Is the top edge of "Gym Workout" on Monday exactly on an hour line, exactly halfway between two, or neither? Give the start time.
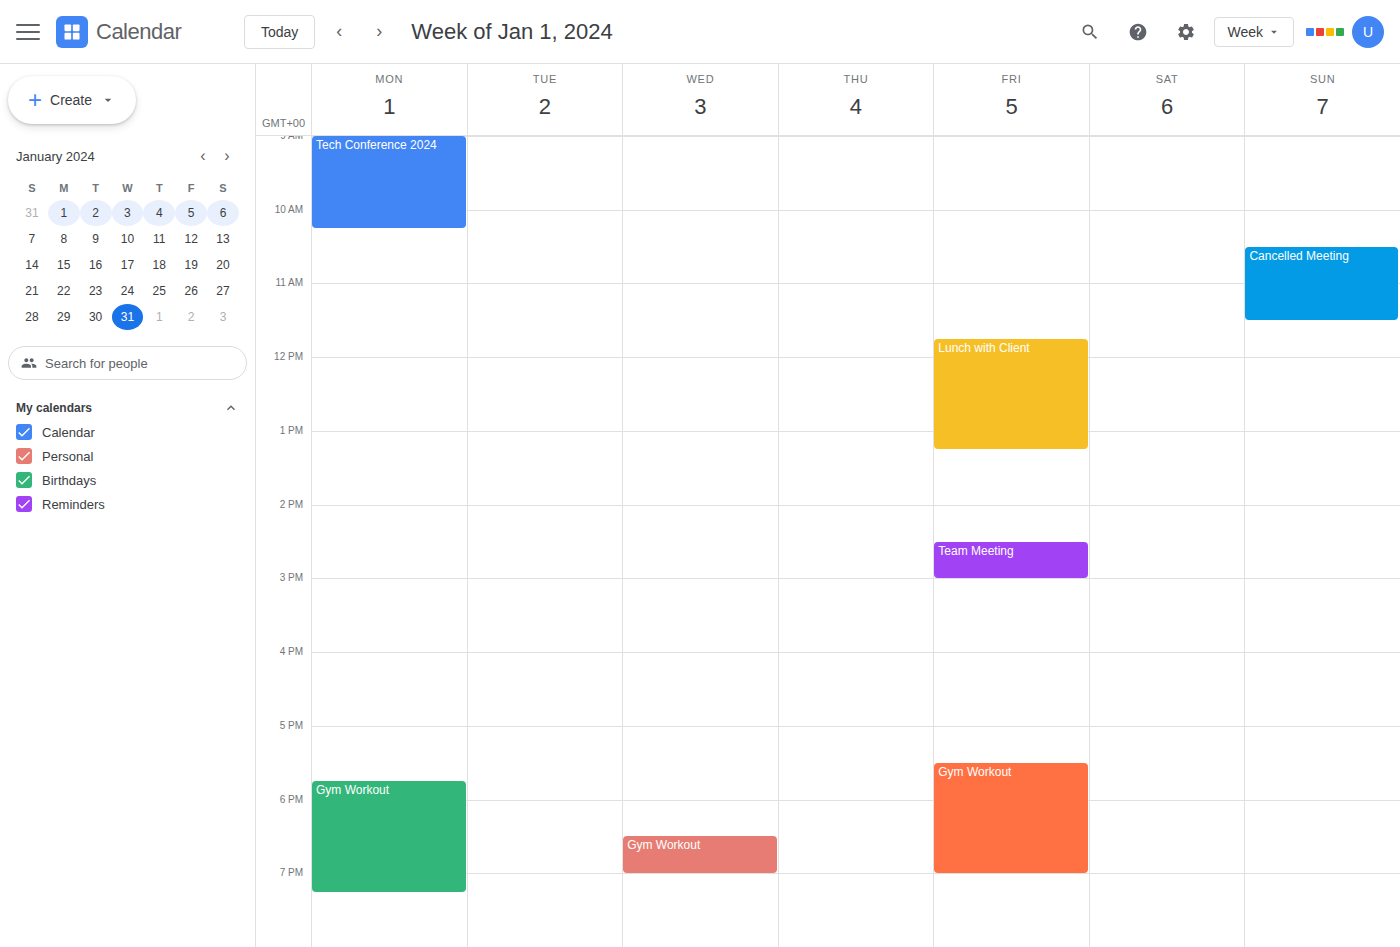
5:45 PM -- neither: three quarters of the way from the 5 PM line to the 6 PM line.